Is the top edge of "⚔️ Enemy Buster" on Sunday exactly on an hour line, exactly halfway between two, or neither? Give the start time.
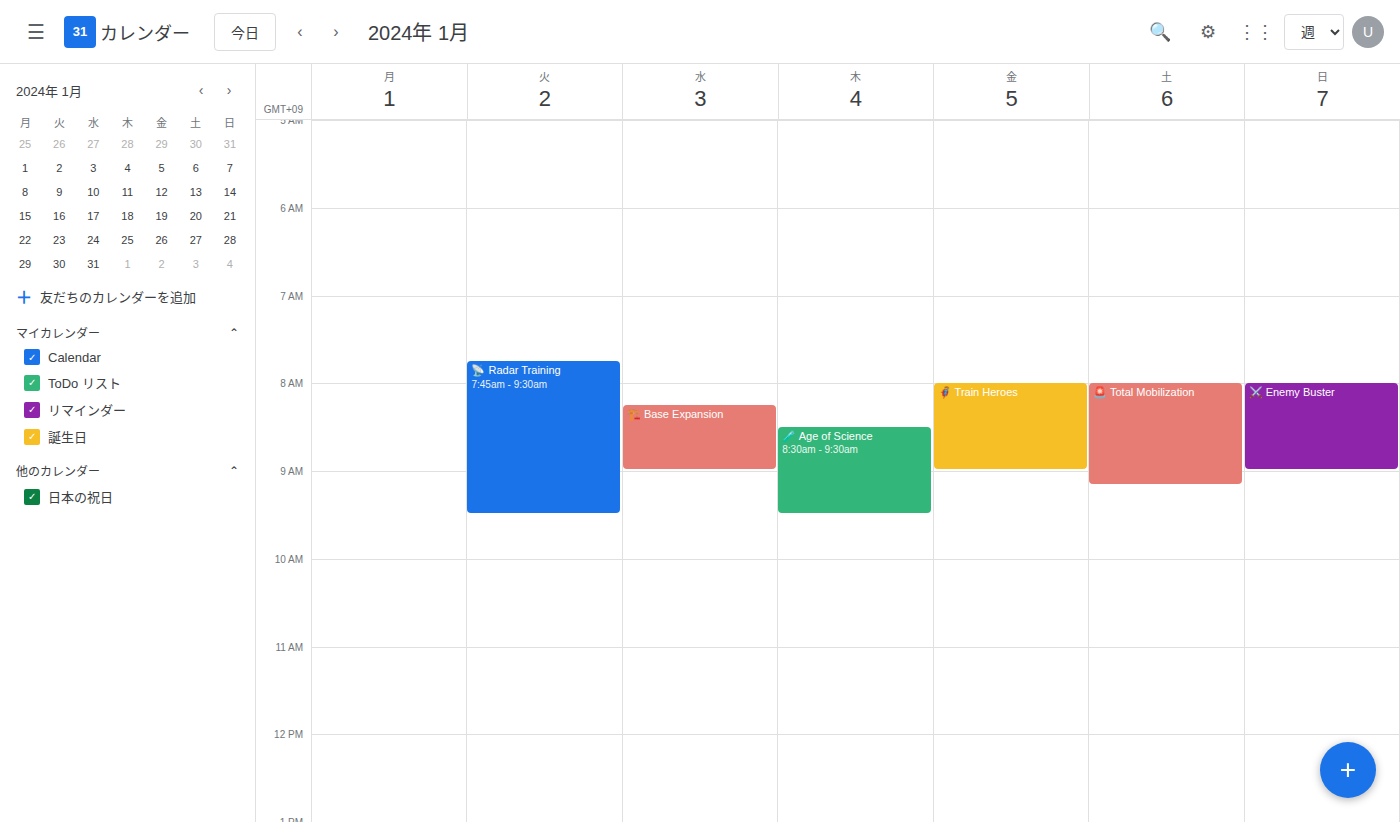
8:00 AM -- exactly on the 8 AM line.